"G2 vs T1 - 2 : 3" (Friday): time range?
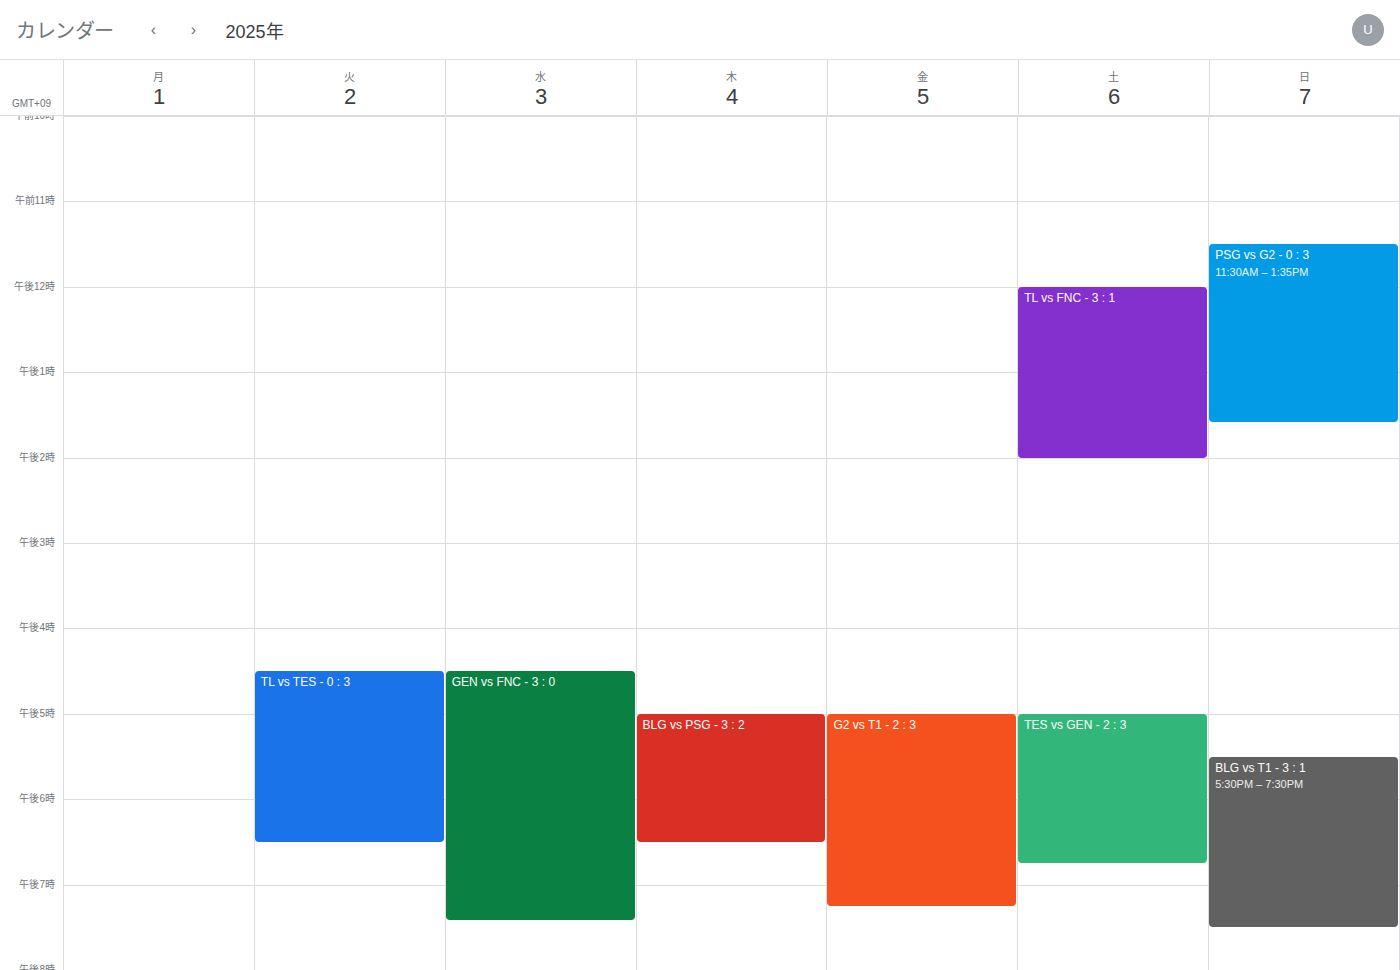
5:00 PM to 7:15 PM